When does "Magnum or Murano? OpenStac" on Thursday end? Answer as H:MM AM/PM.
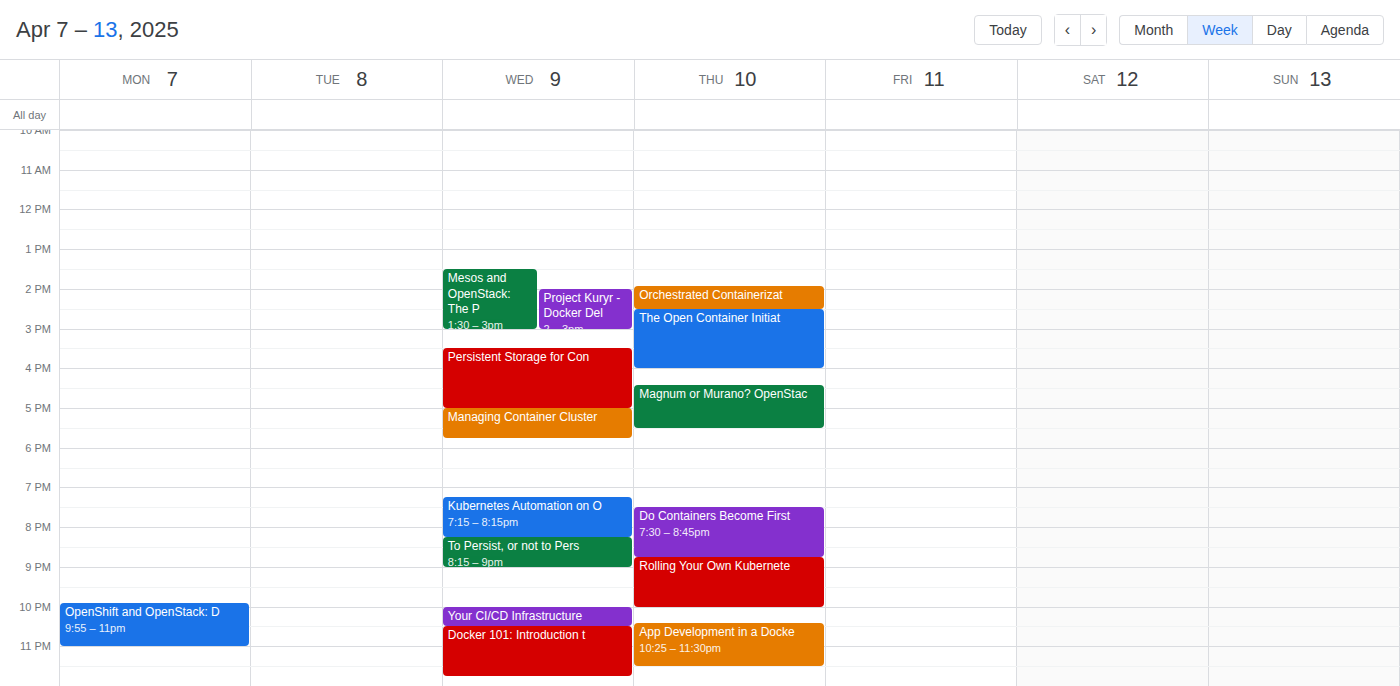
5:30 PM